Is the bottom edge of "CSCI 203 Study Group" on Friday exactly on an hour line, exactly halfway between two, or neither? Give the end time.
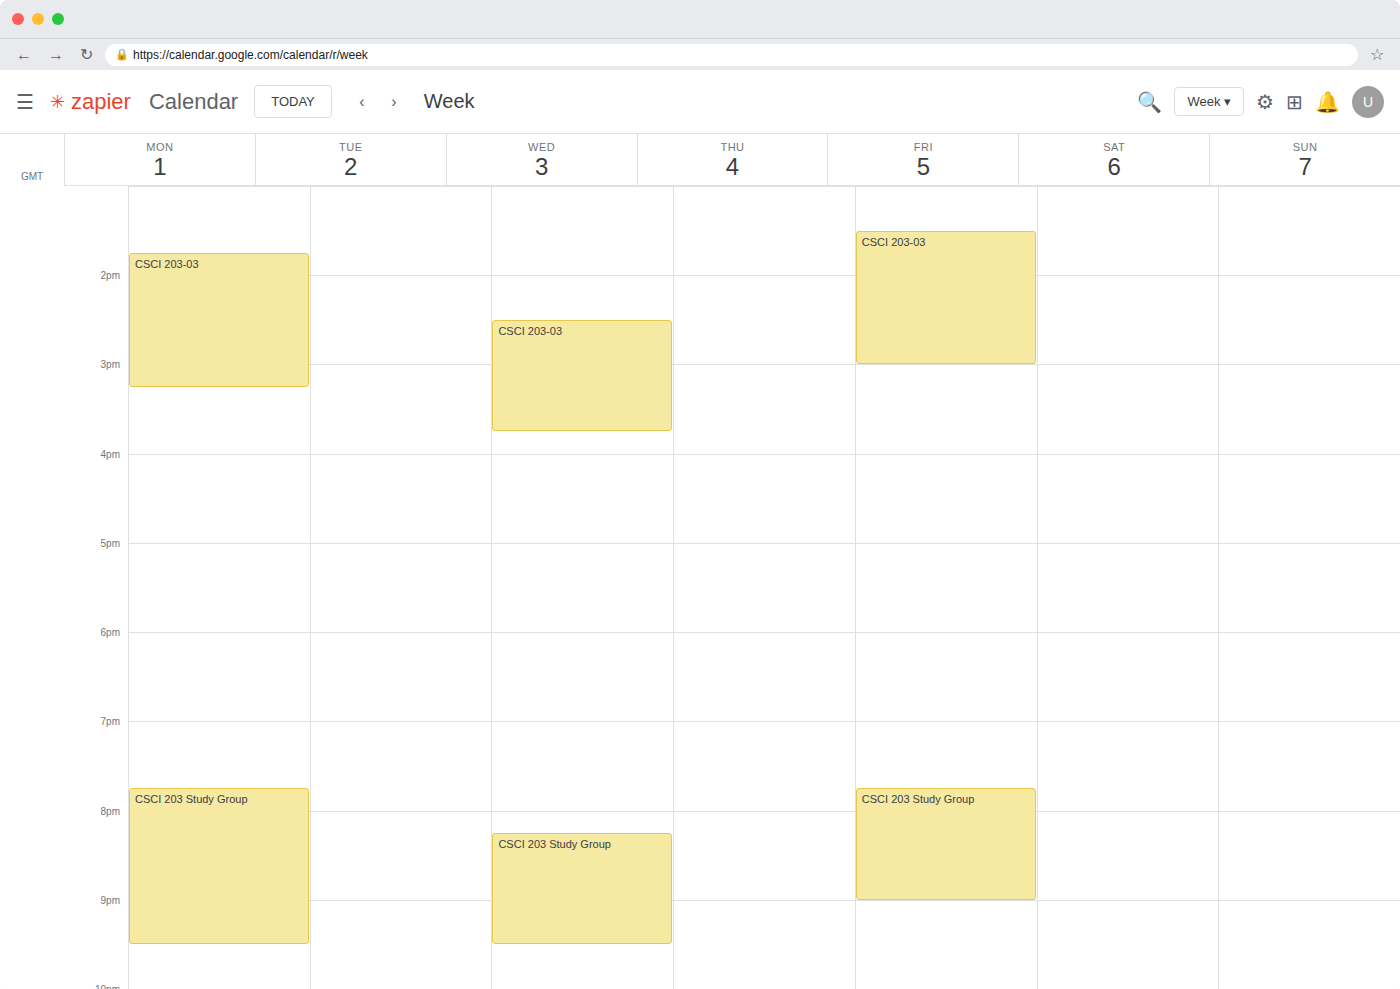
21:00 -- exactly on the 21:00 line.